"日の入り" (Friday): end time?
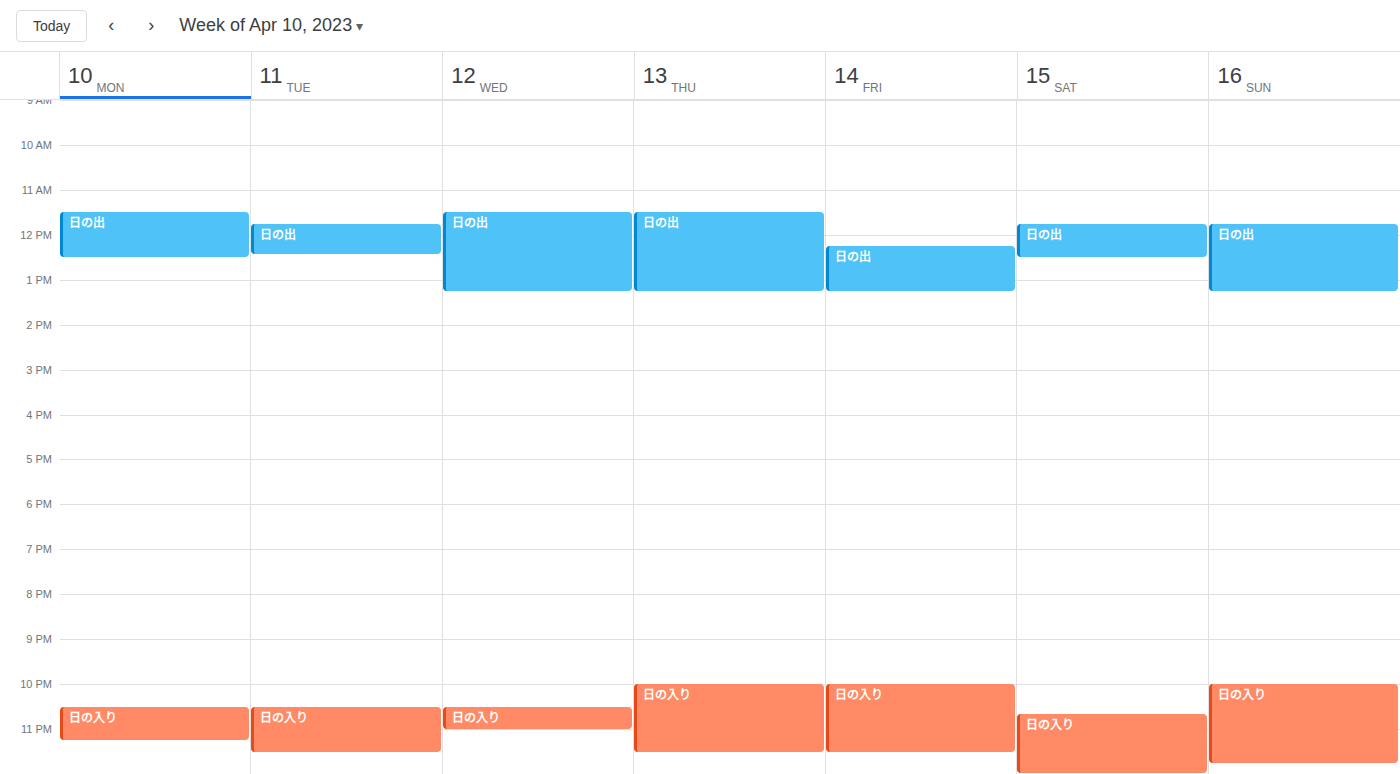
11:30 PM